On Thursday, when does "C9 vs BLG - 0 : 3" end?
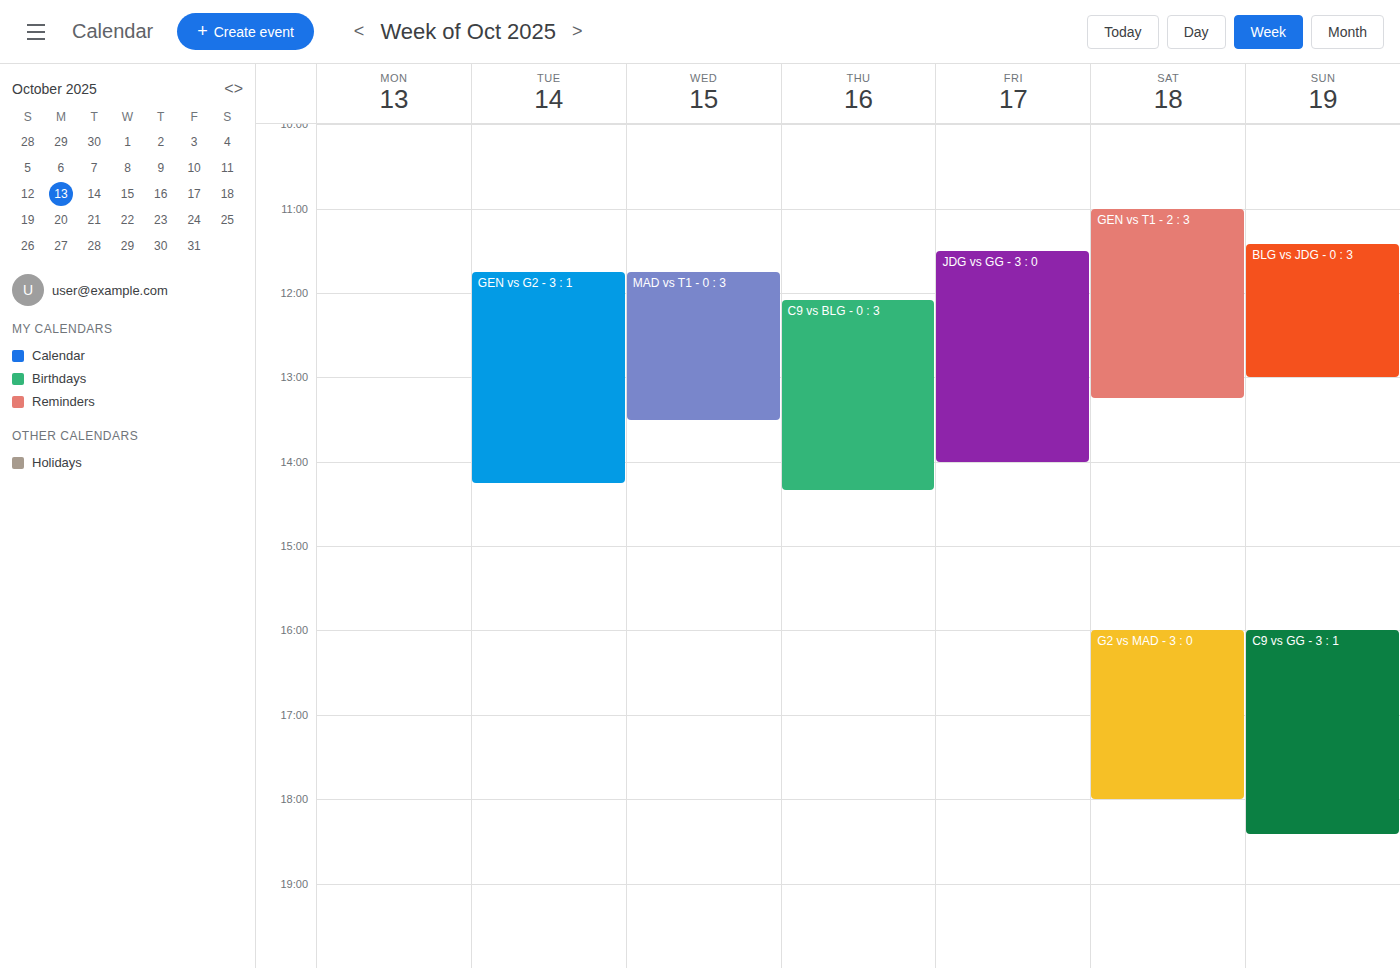
2:20 PM